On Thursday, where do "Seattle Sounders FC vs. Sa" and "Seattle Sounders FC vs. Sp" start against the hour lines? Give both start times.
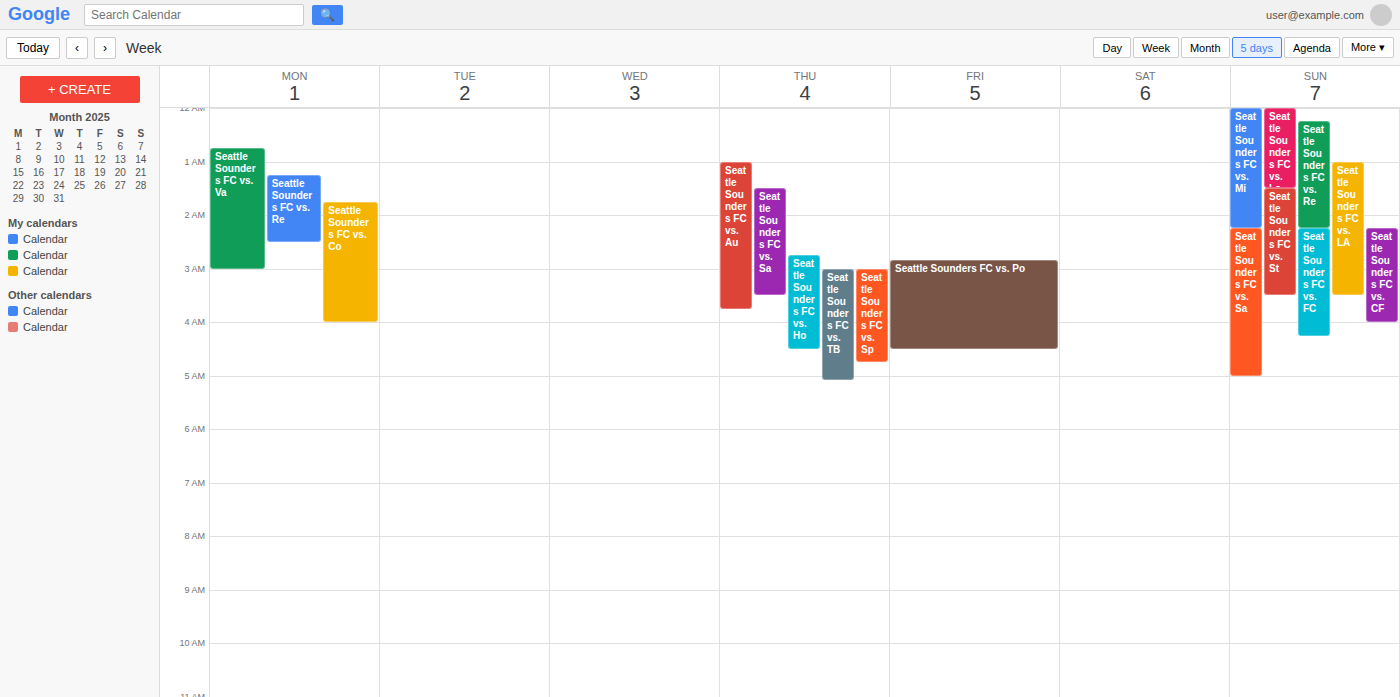
"Seattle Sounders FC vs. Sa": 1:30 AM, halfway between the 1 AM and 2 AM lines. "Seattle Sounders FC vs. Sp": 3:00 AM, exactly on the 3 AM line.